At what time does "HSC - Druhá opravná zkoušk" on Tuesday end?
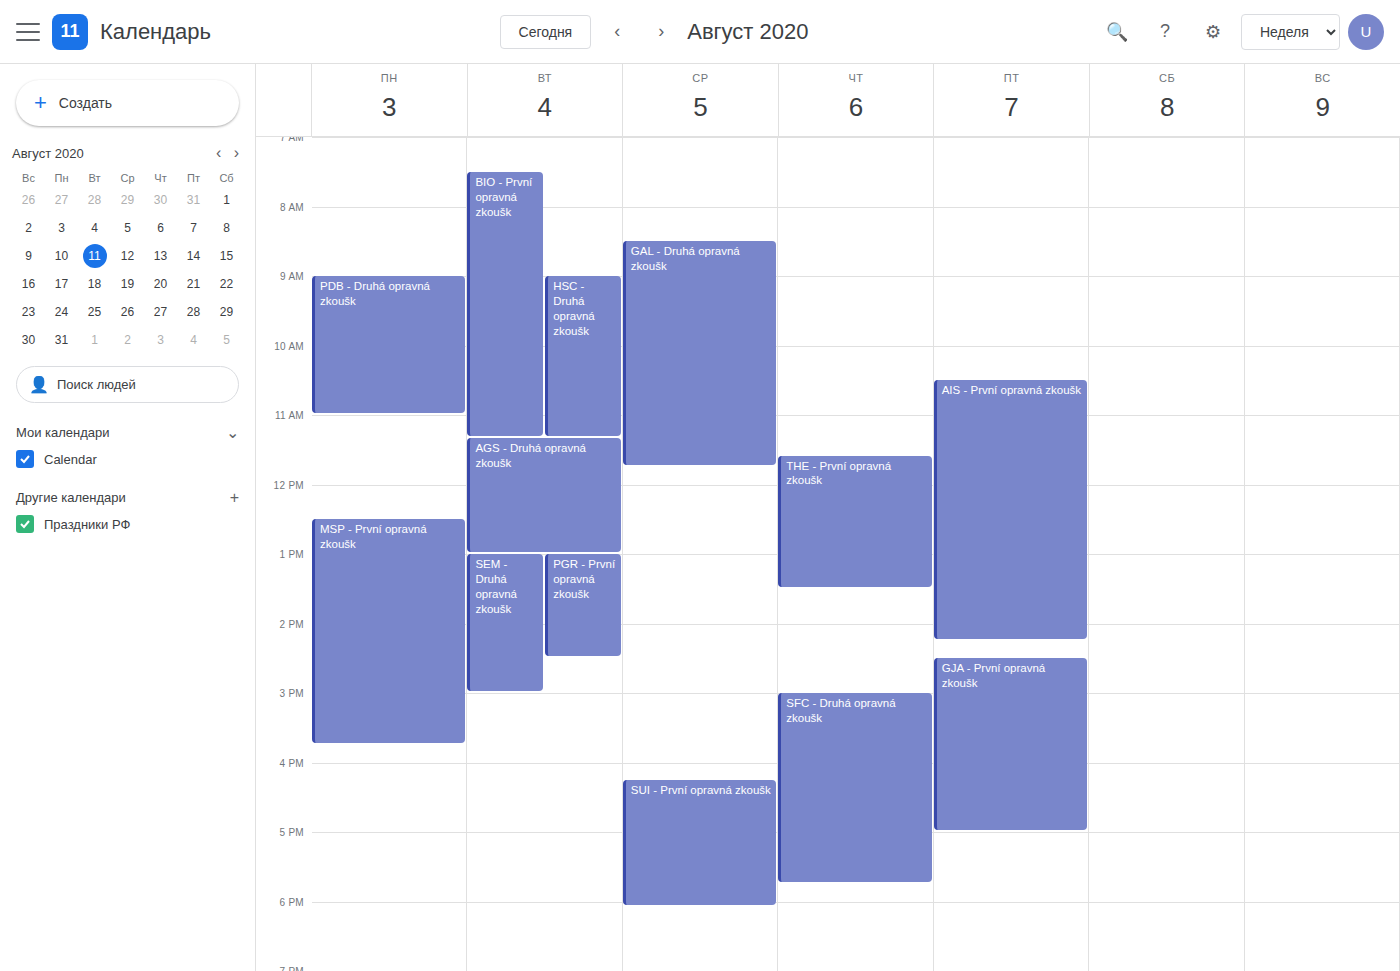
11:20 AM